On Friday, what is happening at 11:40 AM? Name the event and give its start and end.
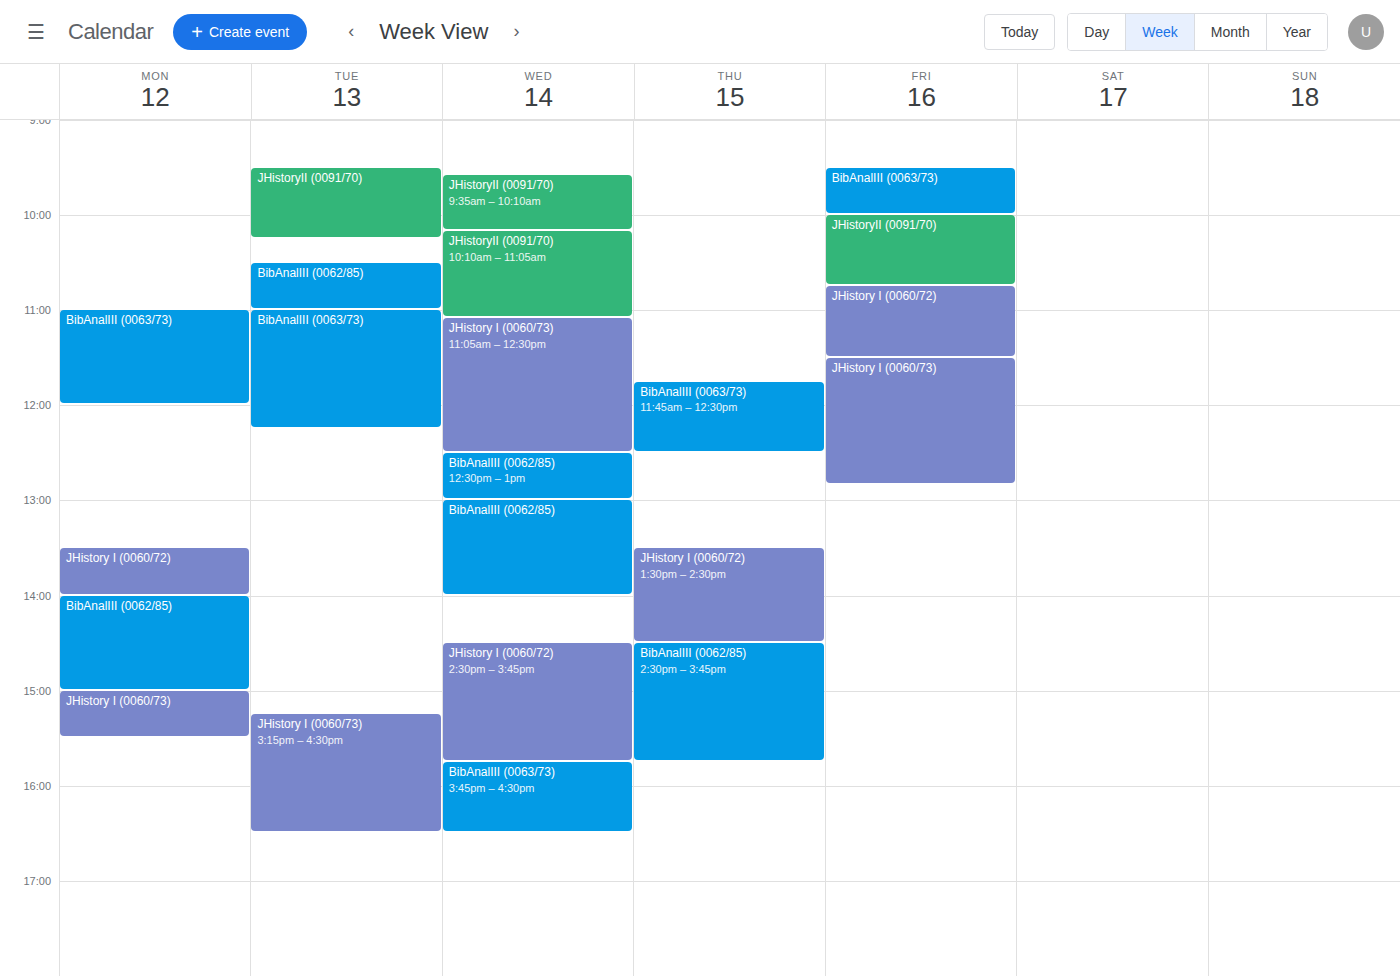
"JHistory I (0060/73)", 11:30 AM to 12:50 PM